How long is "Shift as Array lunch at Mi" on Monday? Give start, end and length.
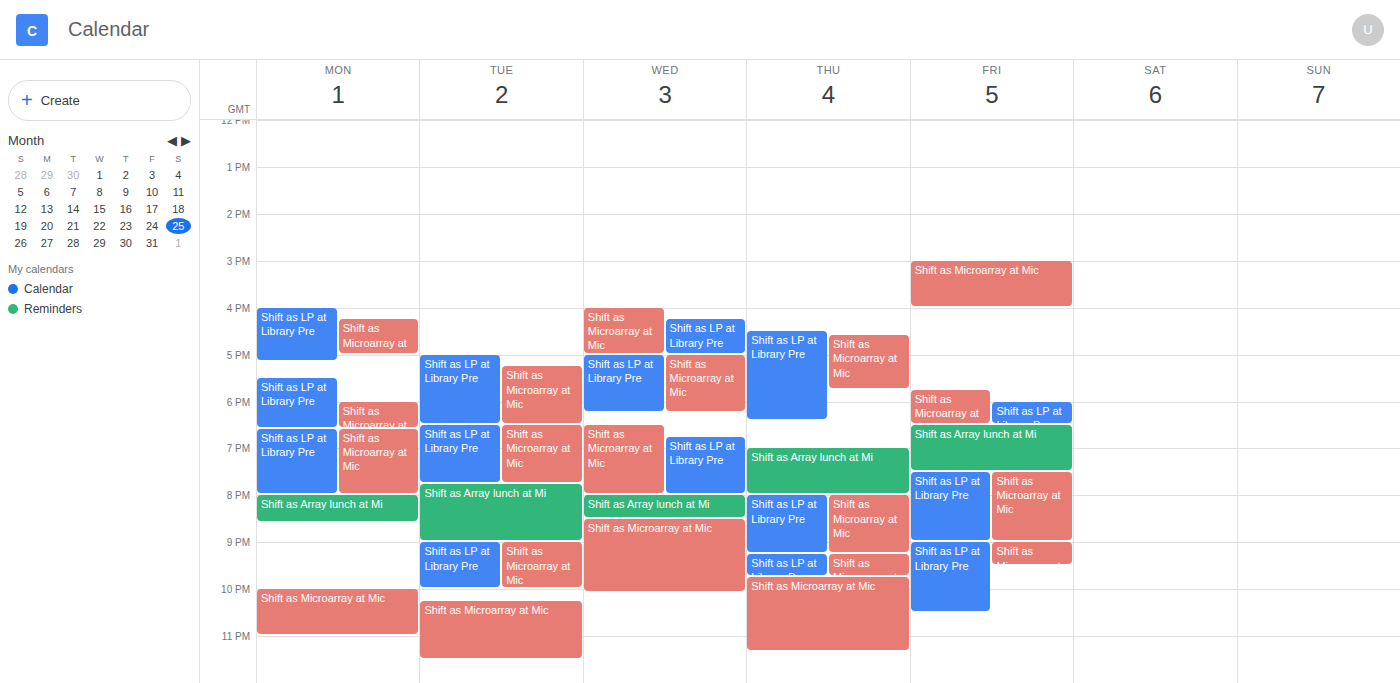
20:00 to 20:35, 35 minutes